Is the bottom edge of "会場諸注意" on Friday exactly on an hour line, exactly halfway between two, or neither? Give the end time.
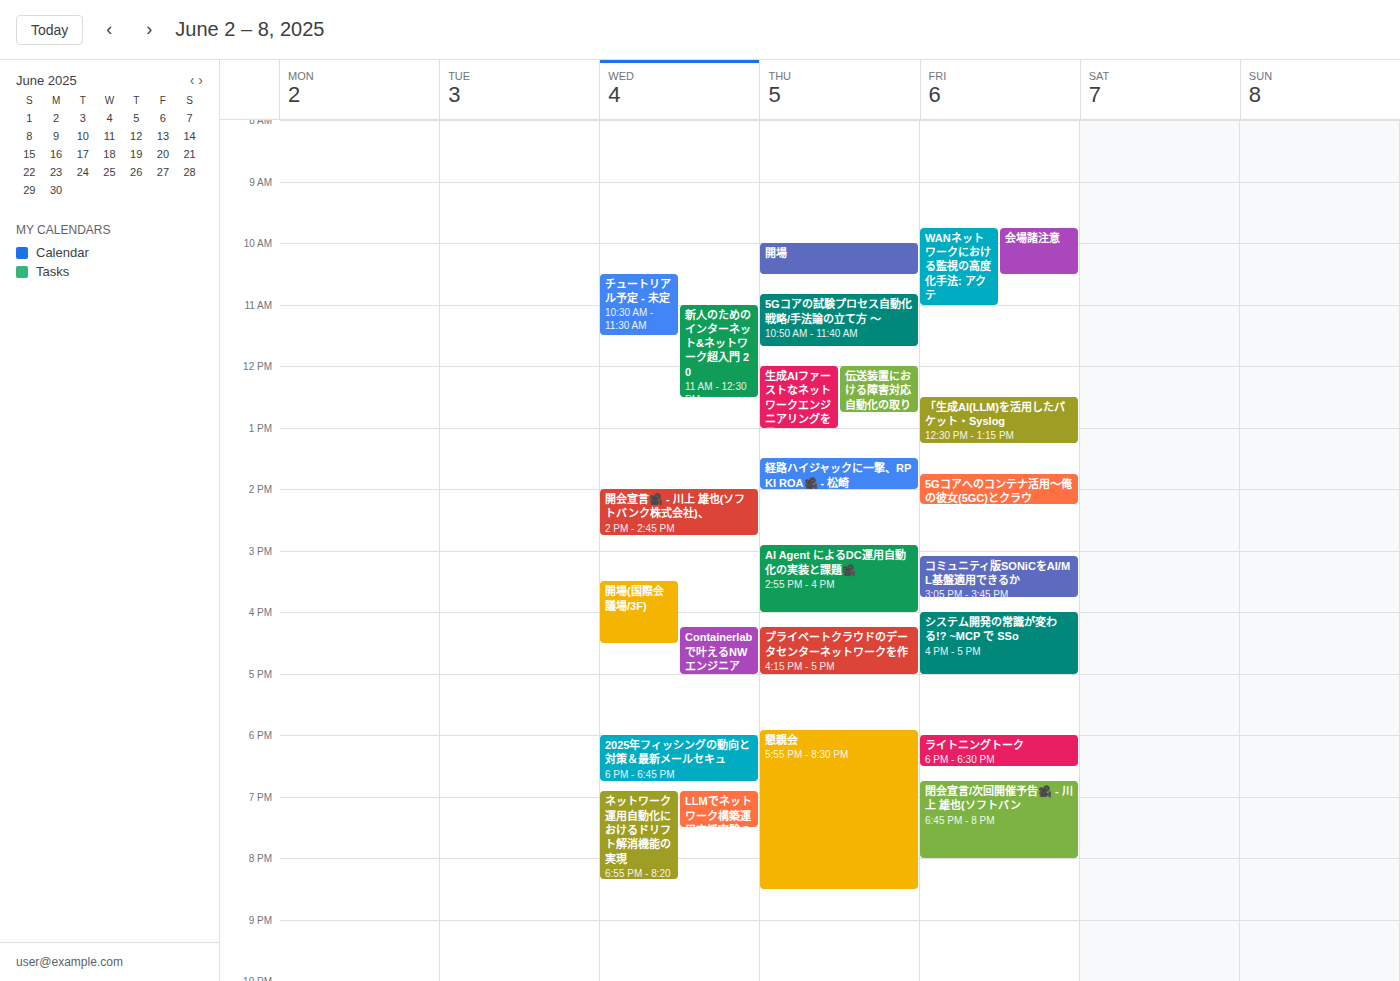
10:30 AM -- halfway between the 10 AM and 11 AM lines.